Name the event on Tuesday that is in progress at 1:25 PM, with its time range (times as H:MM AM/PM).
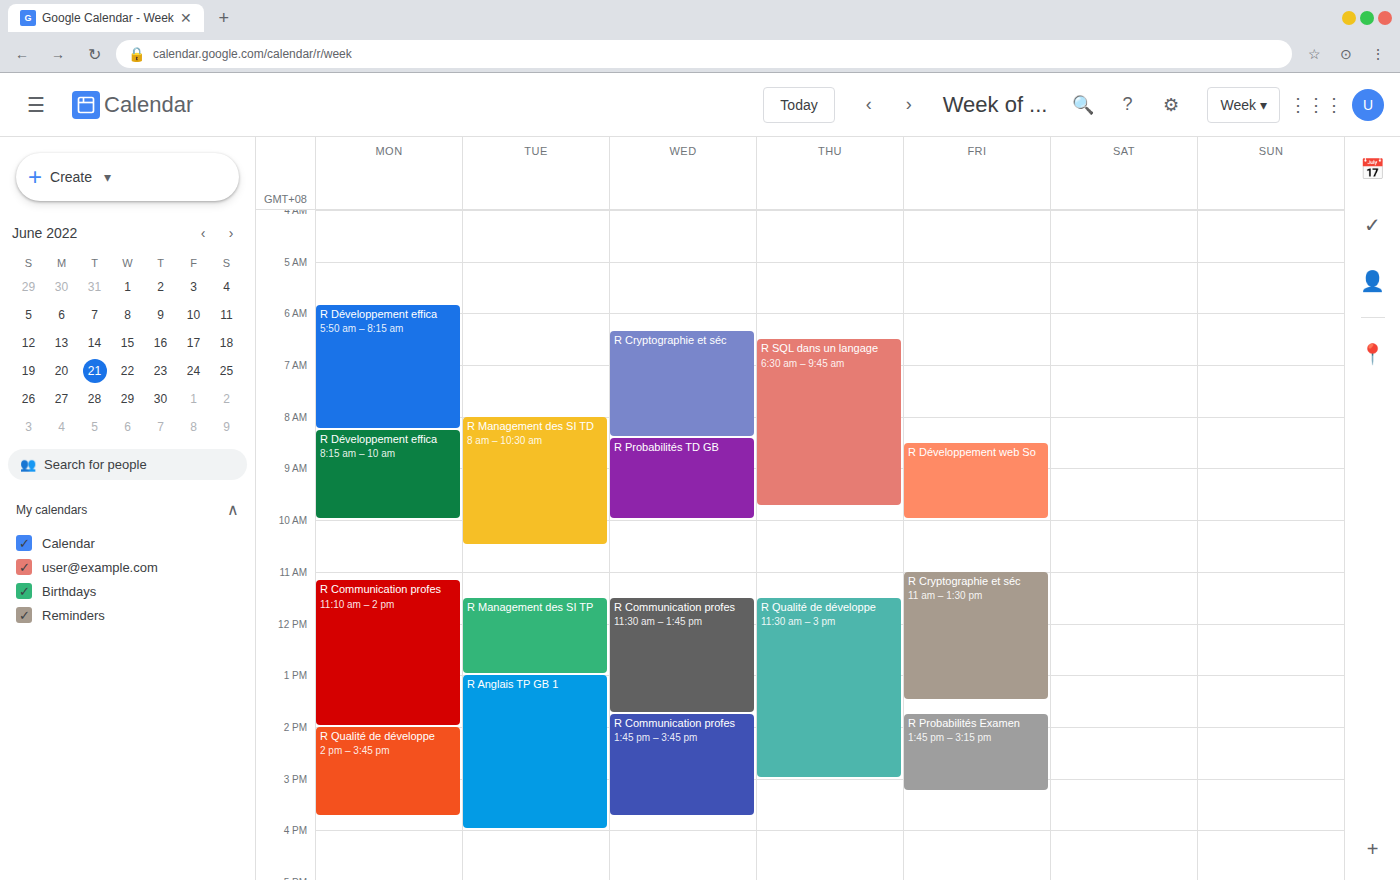
"R Anglais TP GB 1", 1:00 PM to 4:00 PM